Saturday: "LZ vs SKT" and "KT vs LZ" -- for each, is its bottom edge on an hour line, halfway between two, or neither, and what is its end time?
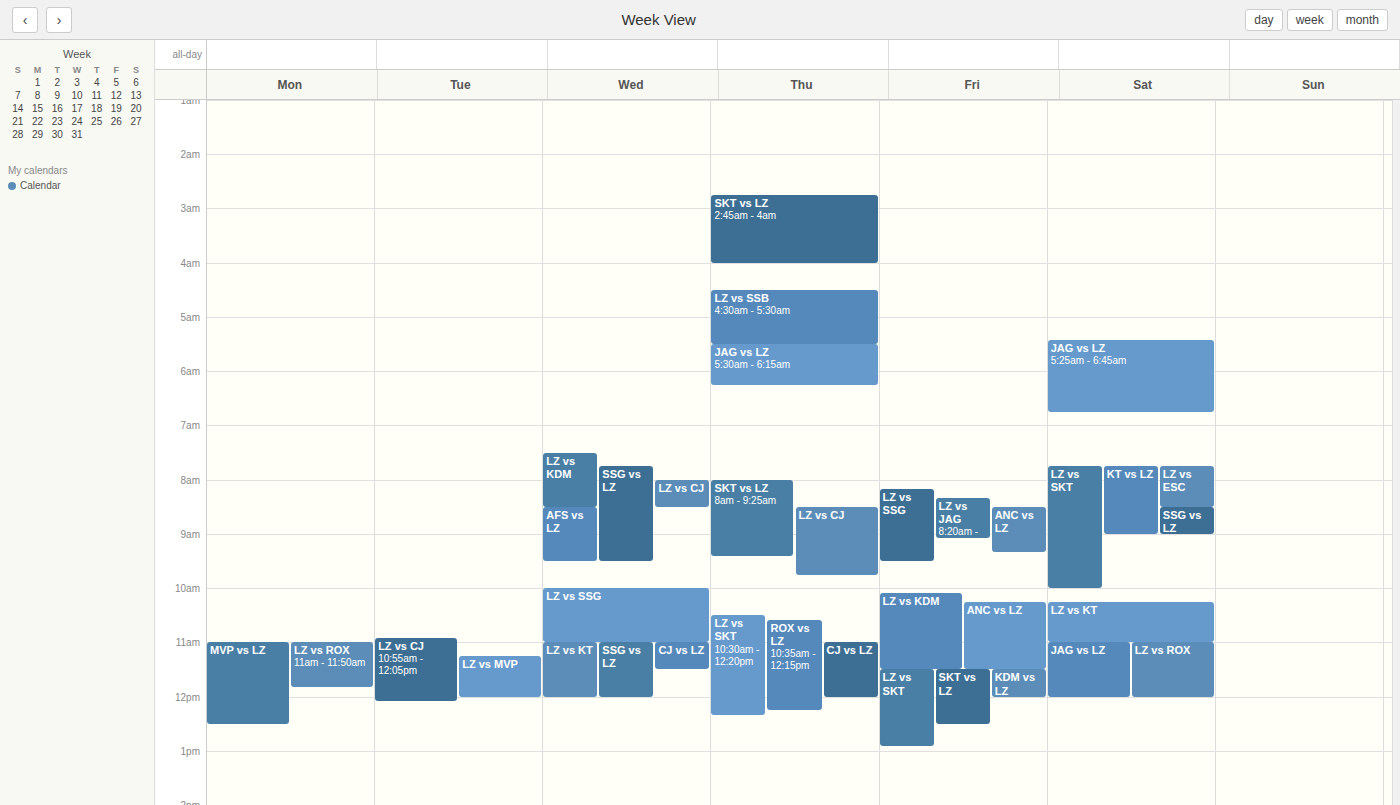
"LZ vs SKT": 10:00 AM, exactly on the 10 AM line. "KT vs LZ": 9:00 AM, exactly on the 9 AM line.